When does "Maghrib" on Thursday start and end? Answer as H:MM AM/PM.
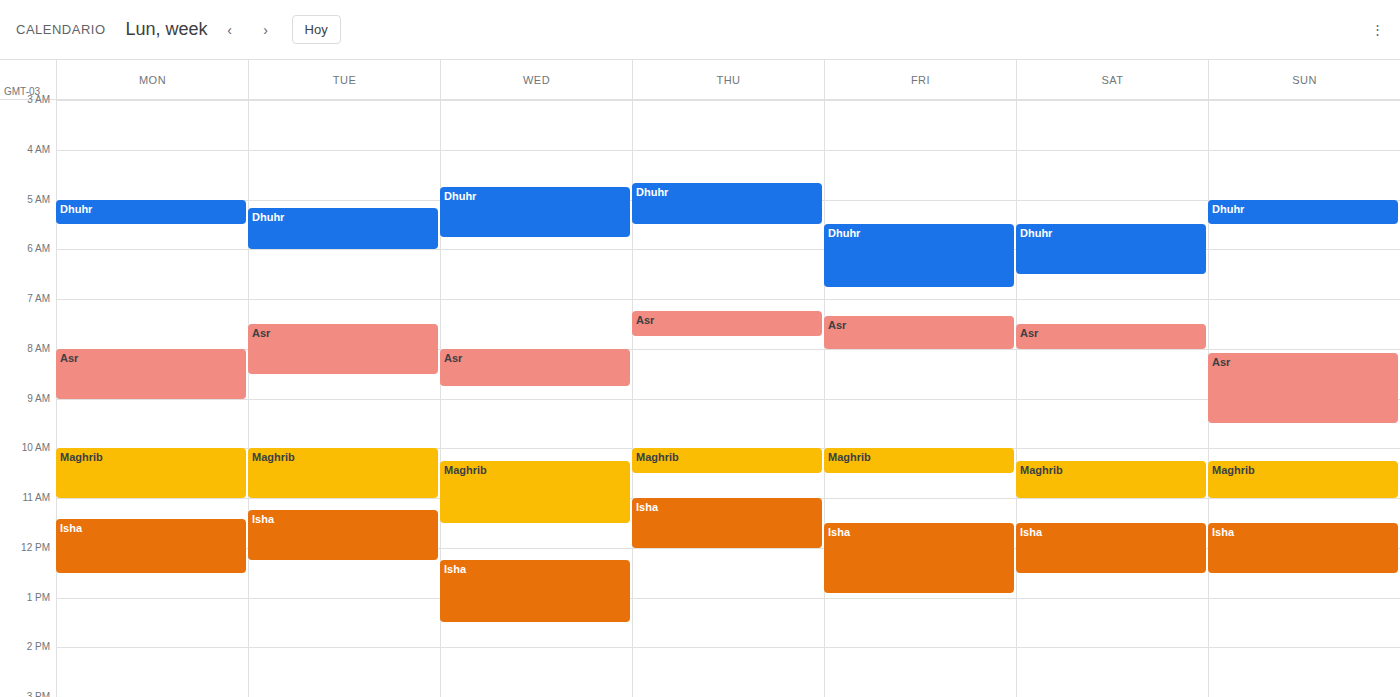
10:00 AM to 10:30 AM